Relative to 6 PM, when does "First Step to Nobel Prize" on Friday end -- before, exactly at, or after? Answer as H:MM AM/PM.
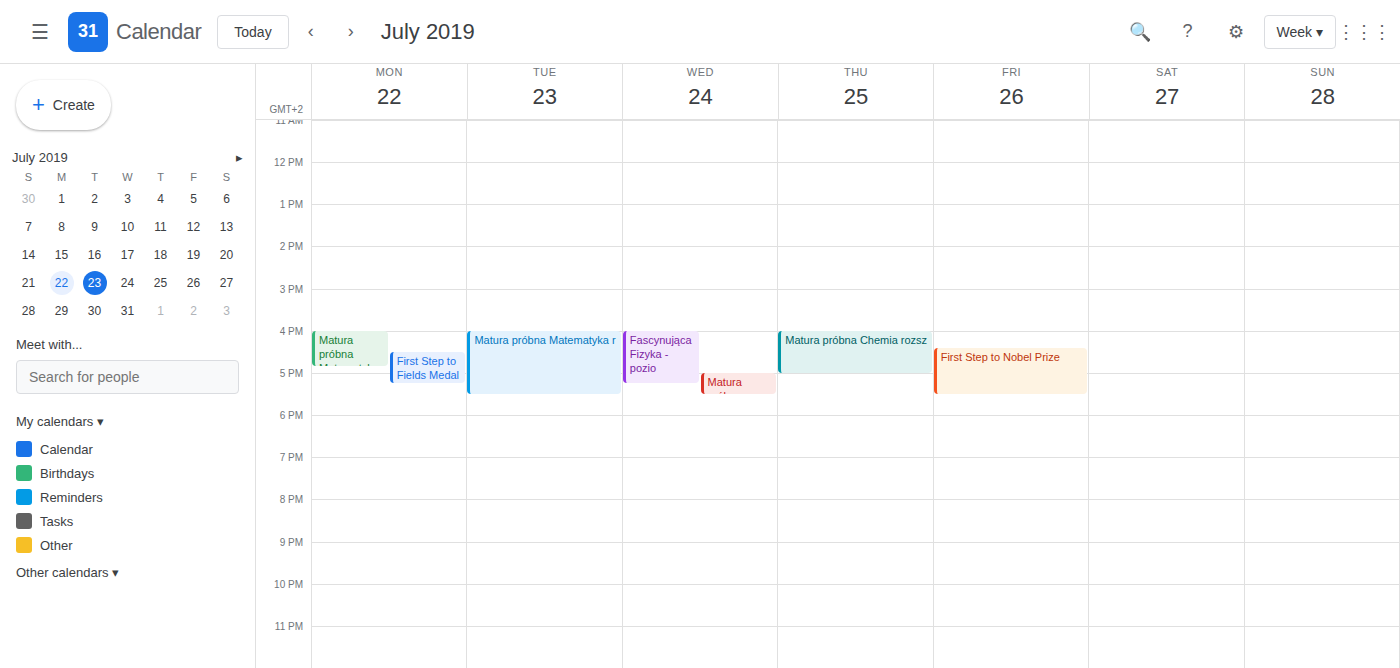
5:30 PM -- before 6 PM, 30 minutes above the 6 PM line.